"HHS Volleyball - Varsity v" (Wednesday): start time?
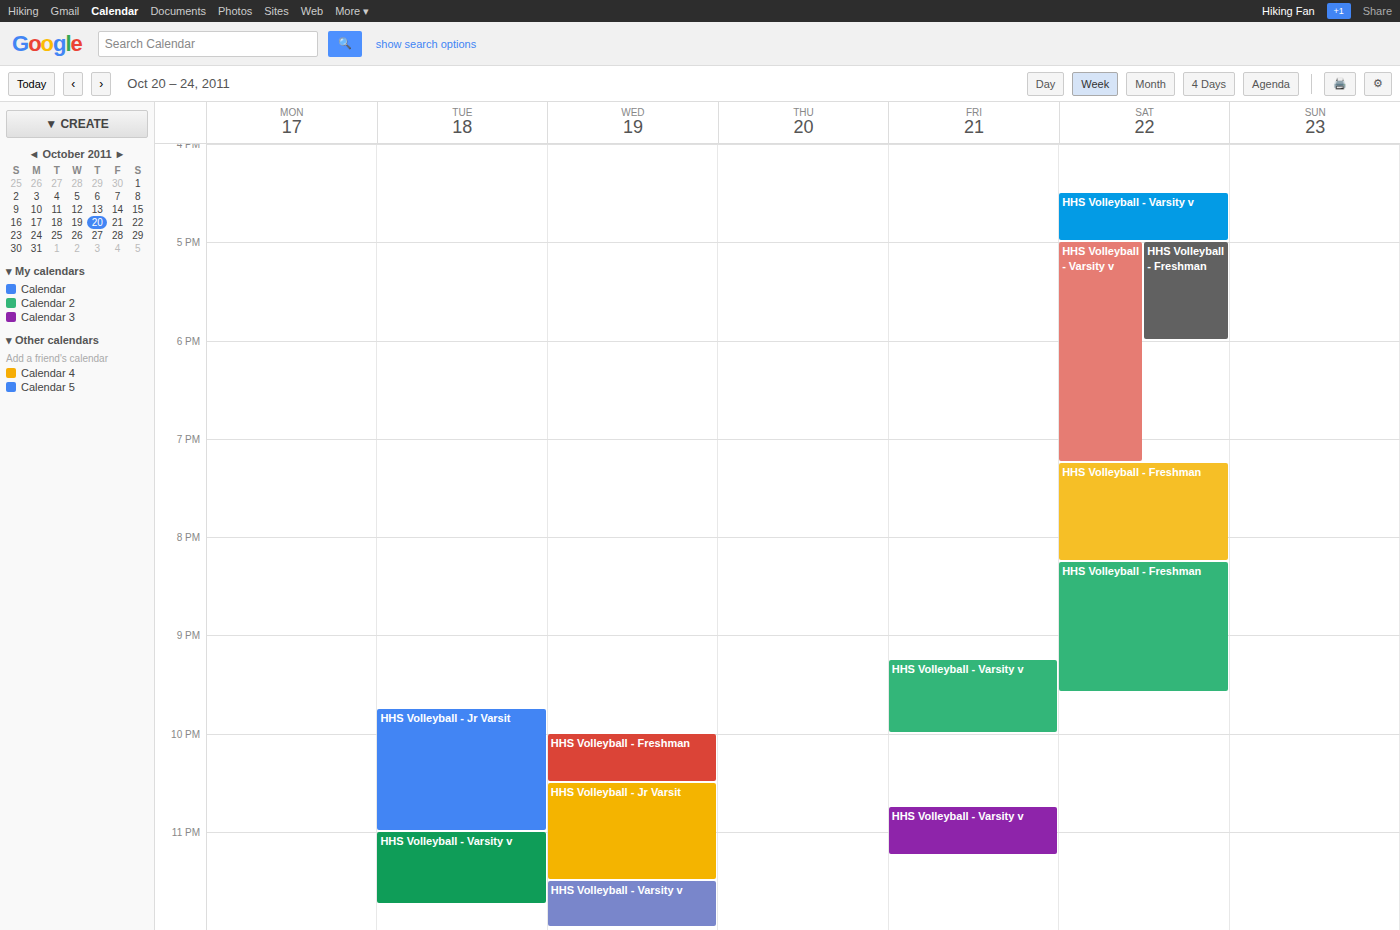
11:30 PM